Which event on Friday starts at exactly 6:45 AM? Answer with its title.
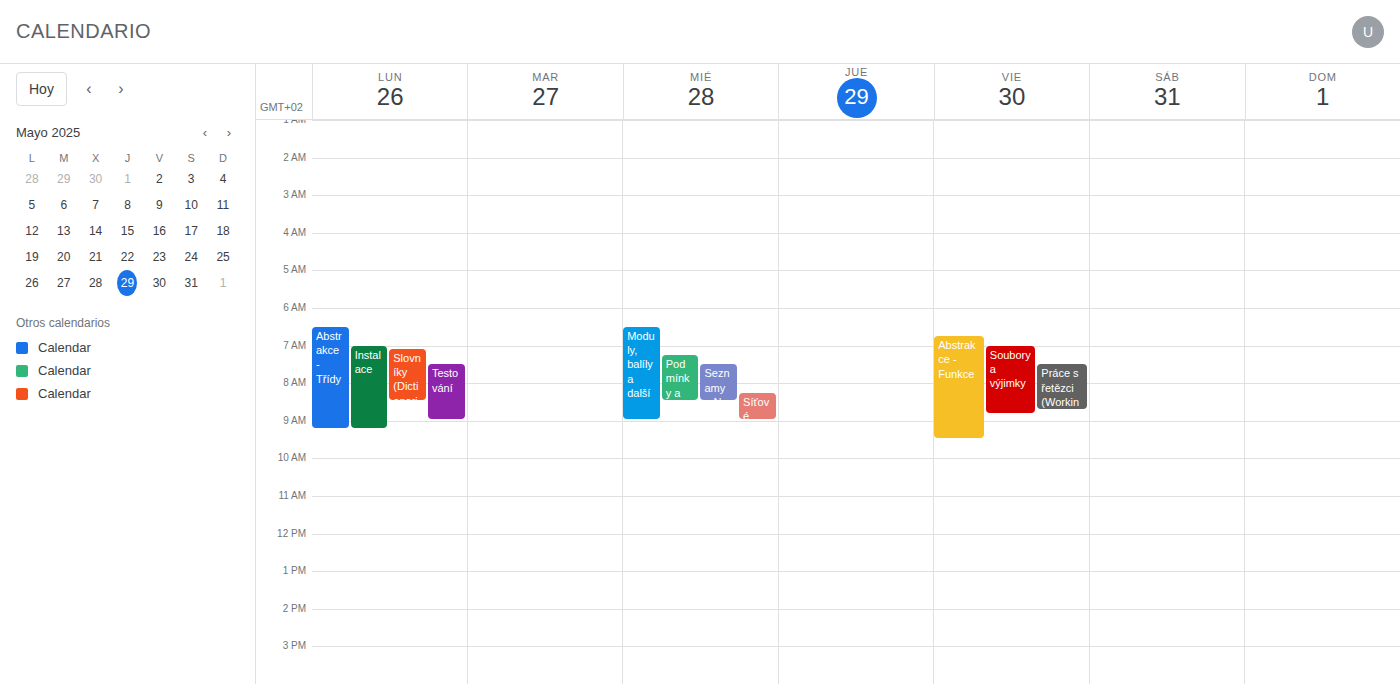
"Abstrakce - Funkce"